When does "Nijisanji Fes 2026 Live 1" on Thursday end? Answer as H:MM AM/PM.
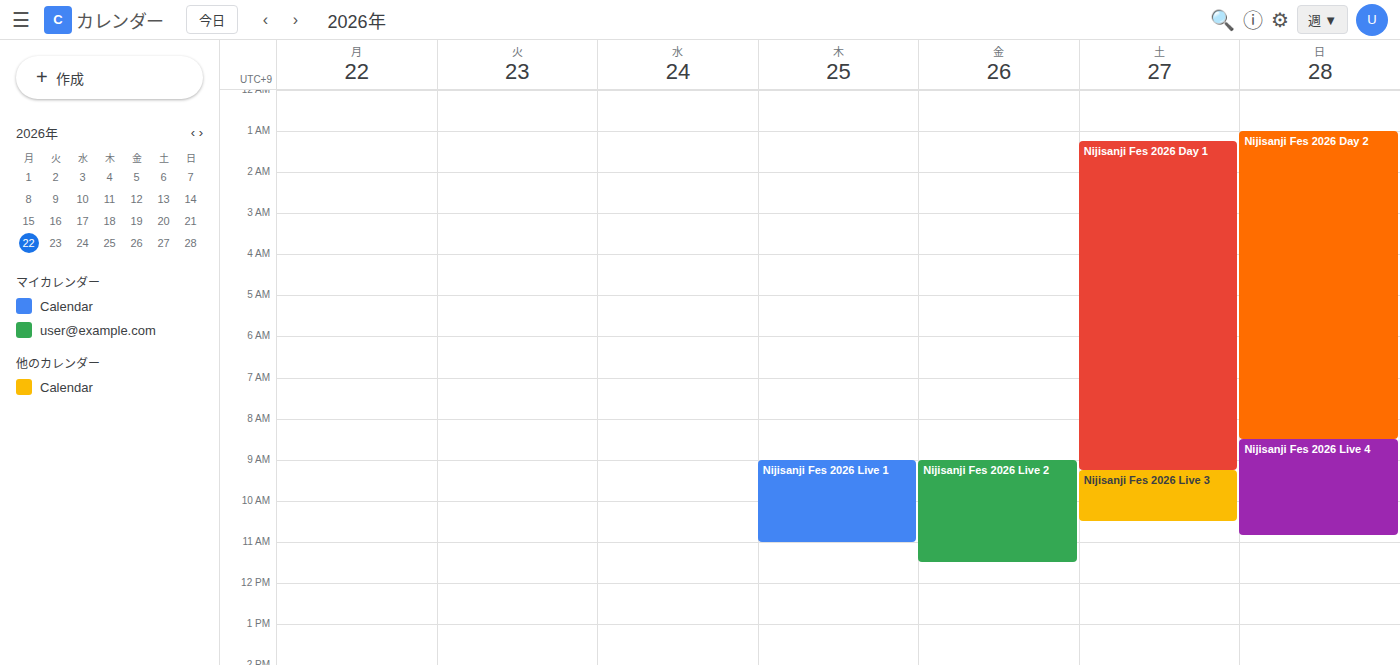
11:00 AM